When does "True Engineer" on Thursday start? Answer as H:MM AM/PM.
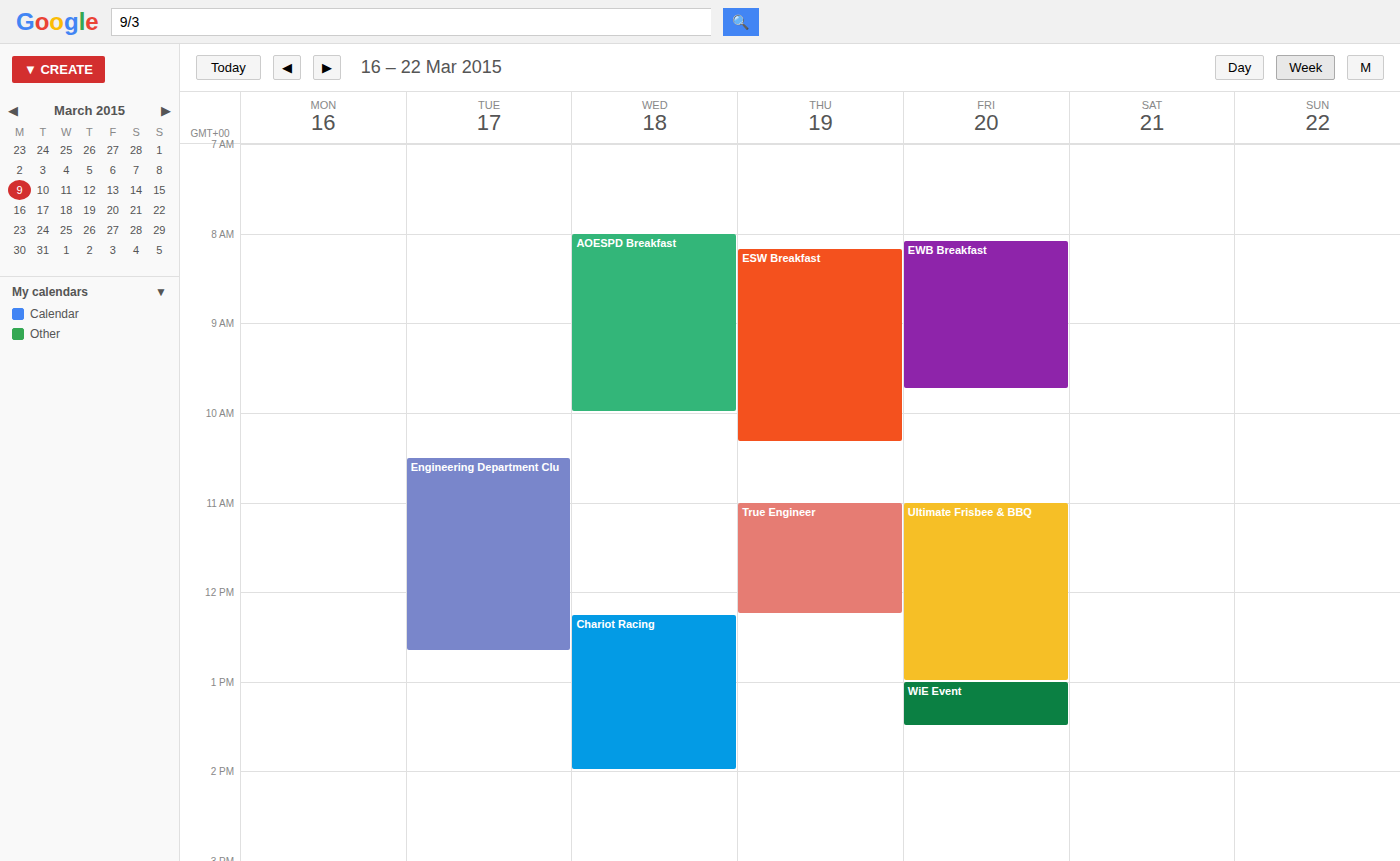
11:00 AM